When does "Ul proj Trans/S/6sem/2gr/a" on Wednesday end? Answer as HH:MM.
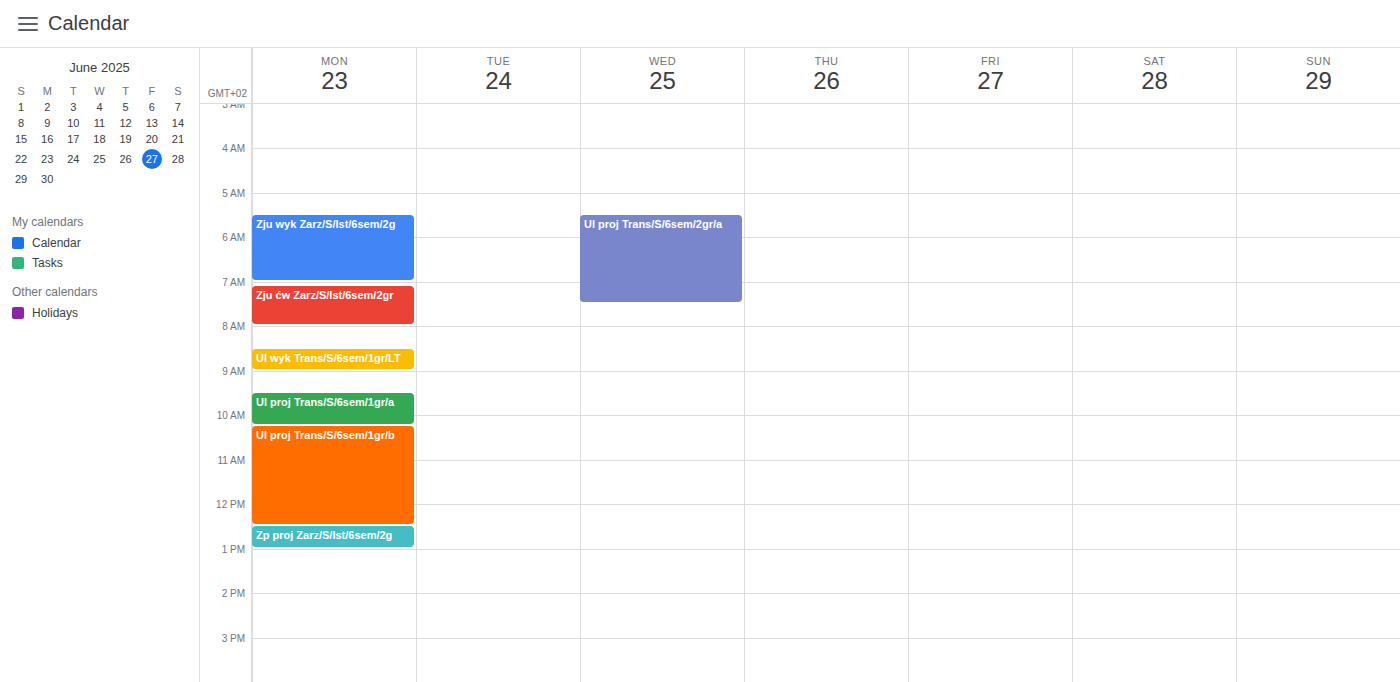
07:30